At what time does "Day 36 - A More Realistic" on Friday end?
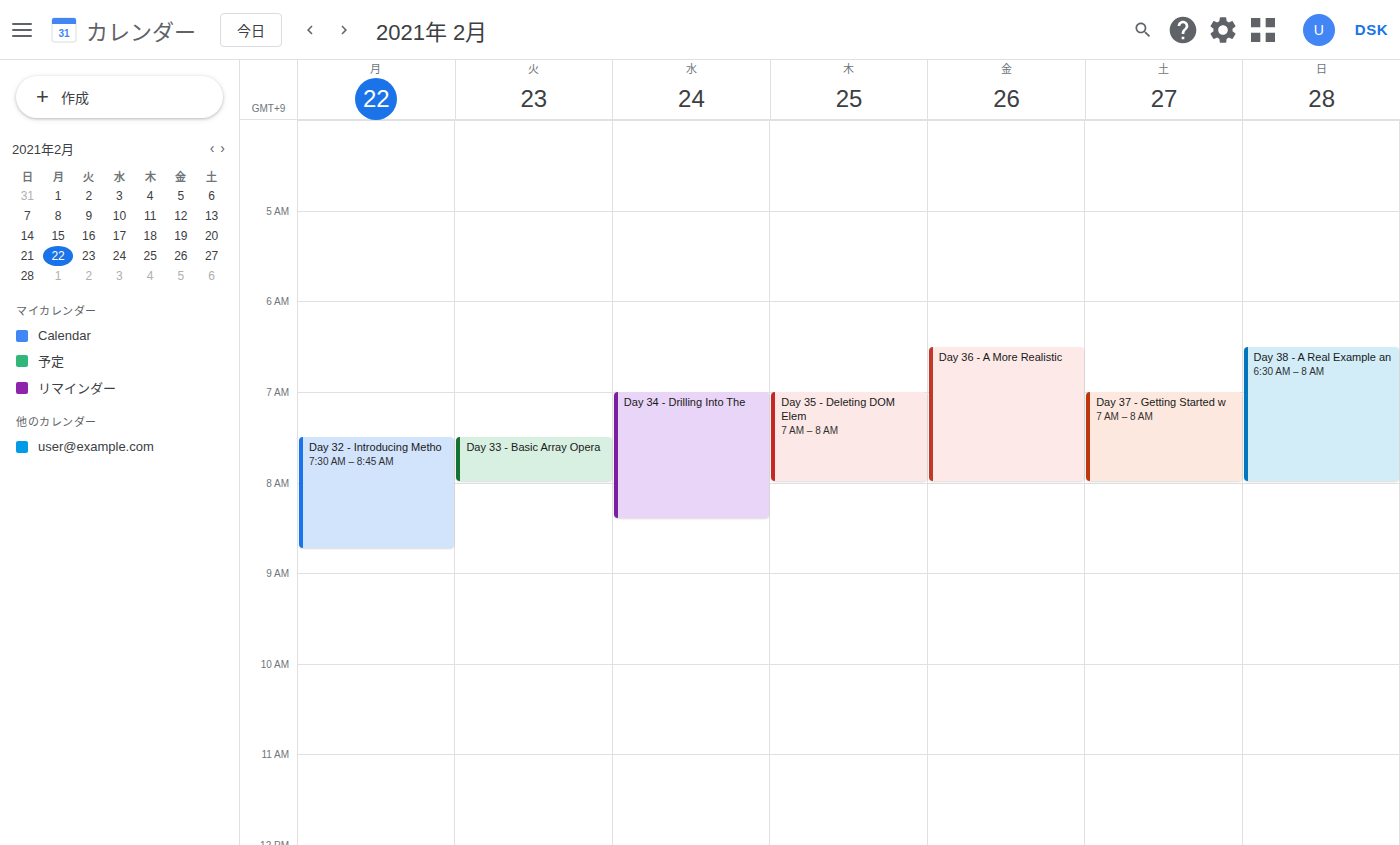
8:00 AM